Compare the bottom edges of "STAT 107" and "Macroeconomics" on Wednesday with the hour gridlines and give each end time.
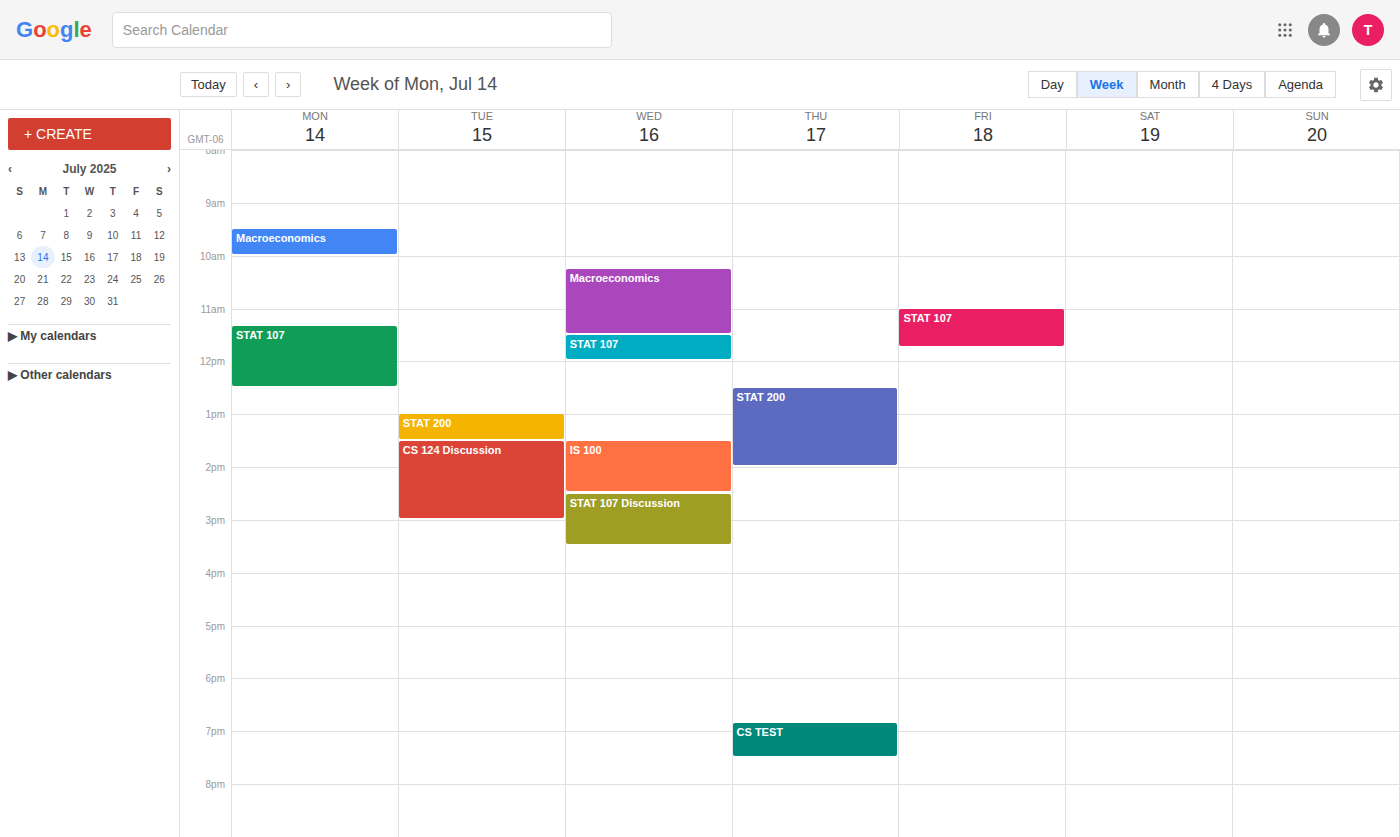
"STAT 107": 12:00 PM, exactly on the 12 PM line. "Macroeconomics": 11:30 AM, halfway between the 11 AM and 12 PM lines.